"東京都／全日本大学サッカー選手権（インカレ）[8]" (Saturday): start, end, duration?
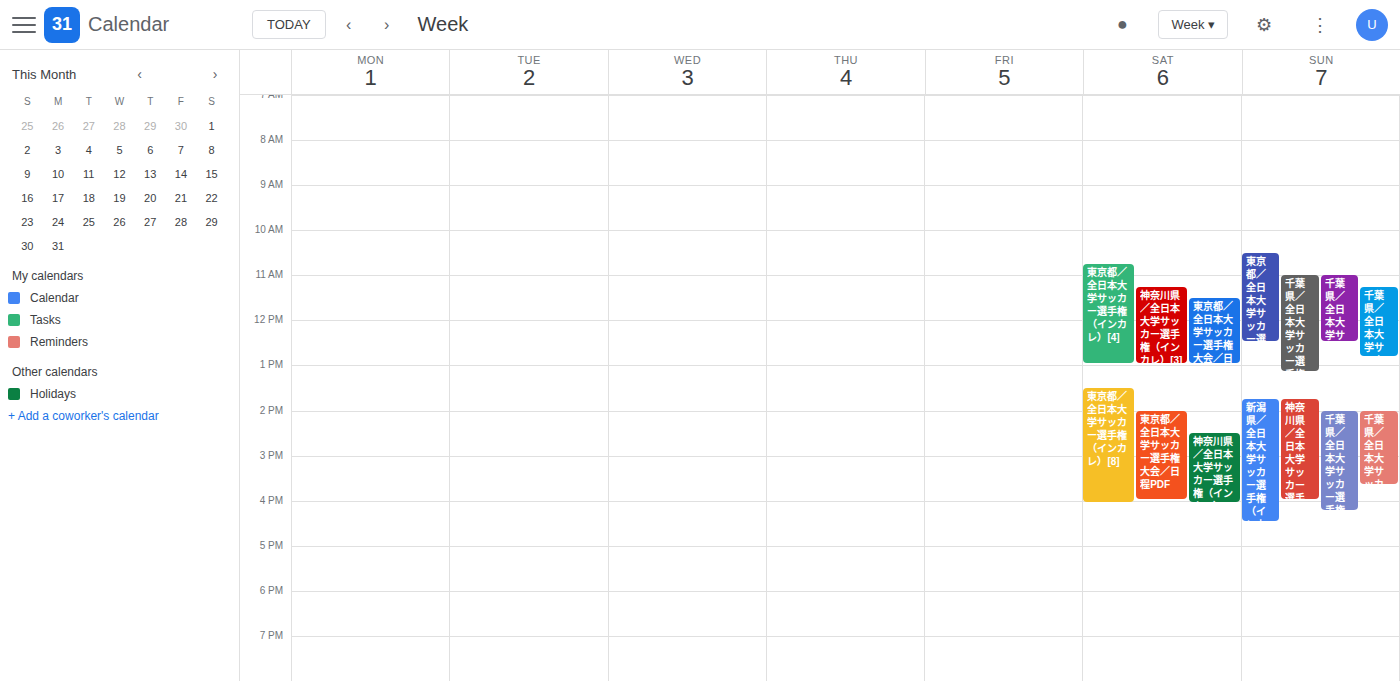
1:30 PM to 4:05 PM, 2 hours 35 minutes